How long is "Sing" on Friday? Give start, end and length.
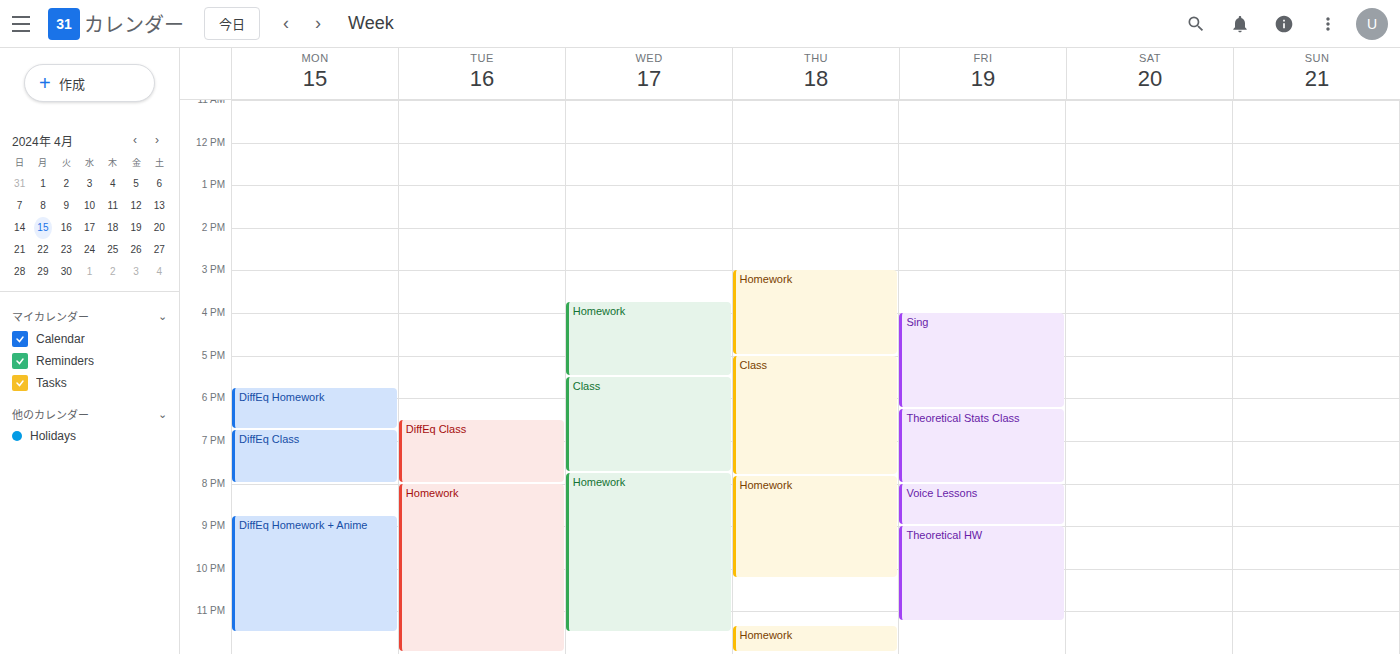
16:00 to 18:15, 2 hours 15 minutes